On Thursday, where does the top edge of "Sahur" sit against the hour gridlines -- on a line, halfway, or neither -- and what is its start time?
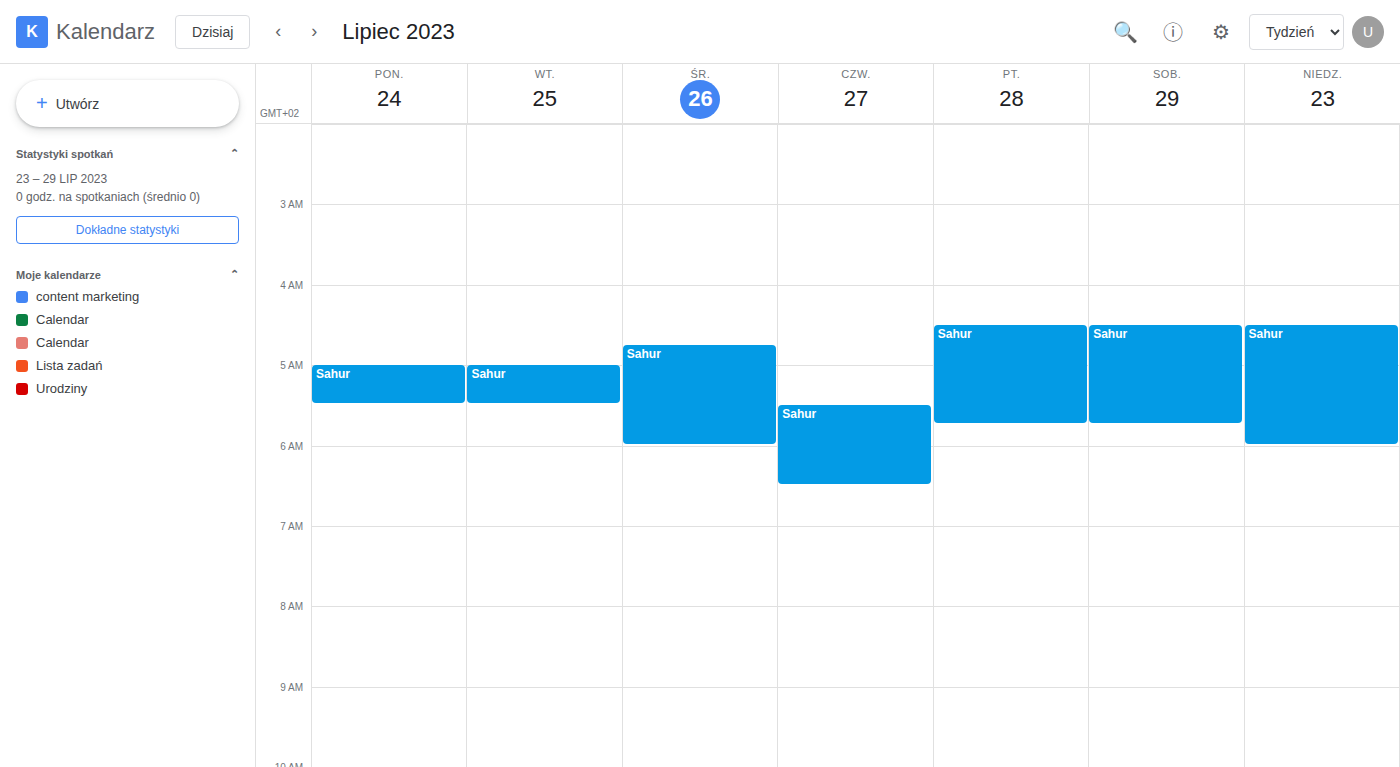
5:30 AM -- halfway between the 5 AM and 6 AM lines.